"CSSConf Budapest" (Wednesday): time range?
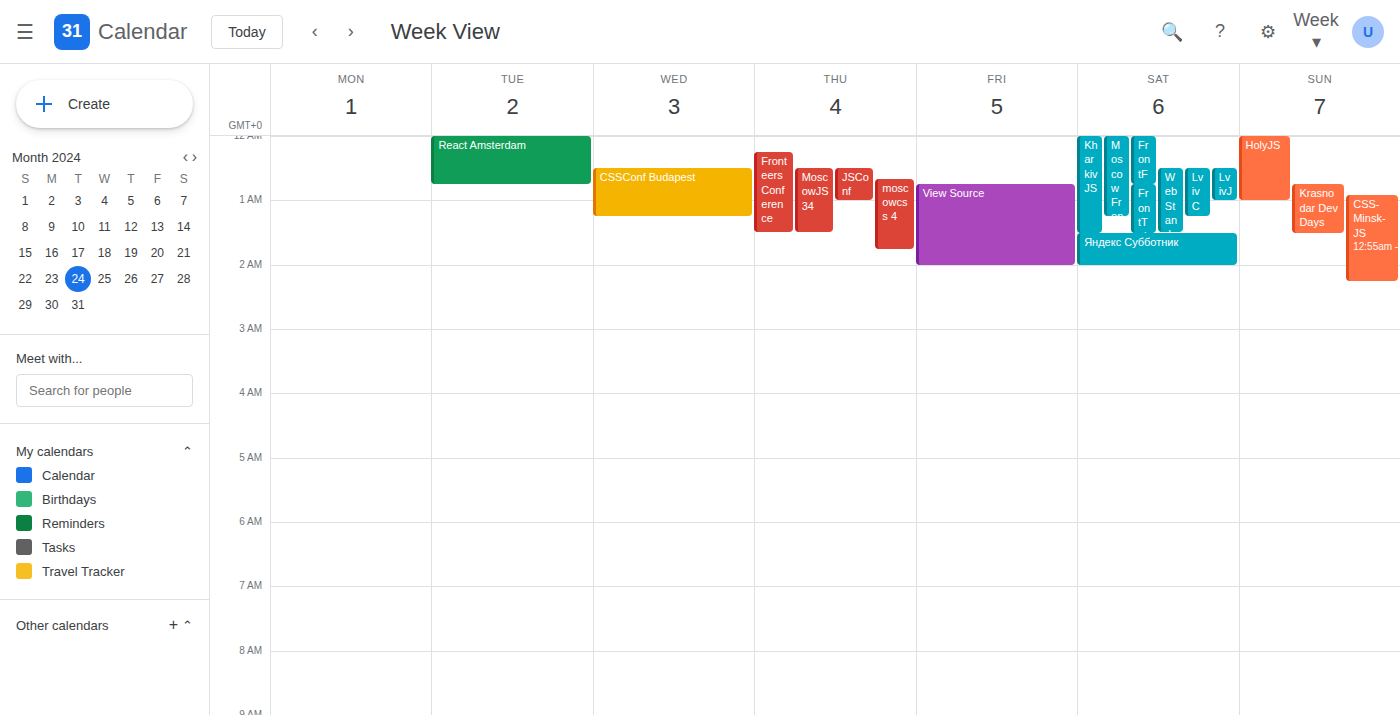
12:30 AM to 1:15 AM